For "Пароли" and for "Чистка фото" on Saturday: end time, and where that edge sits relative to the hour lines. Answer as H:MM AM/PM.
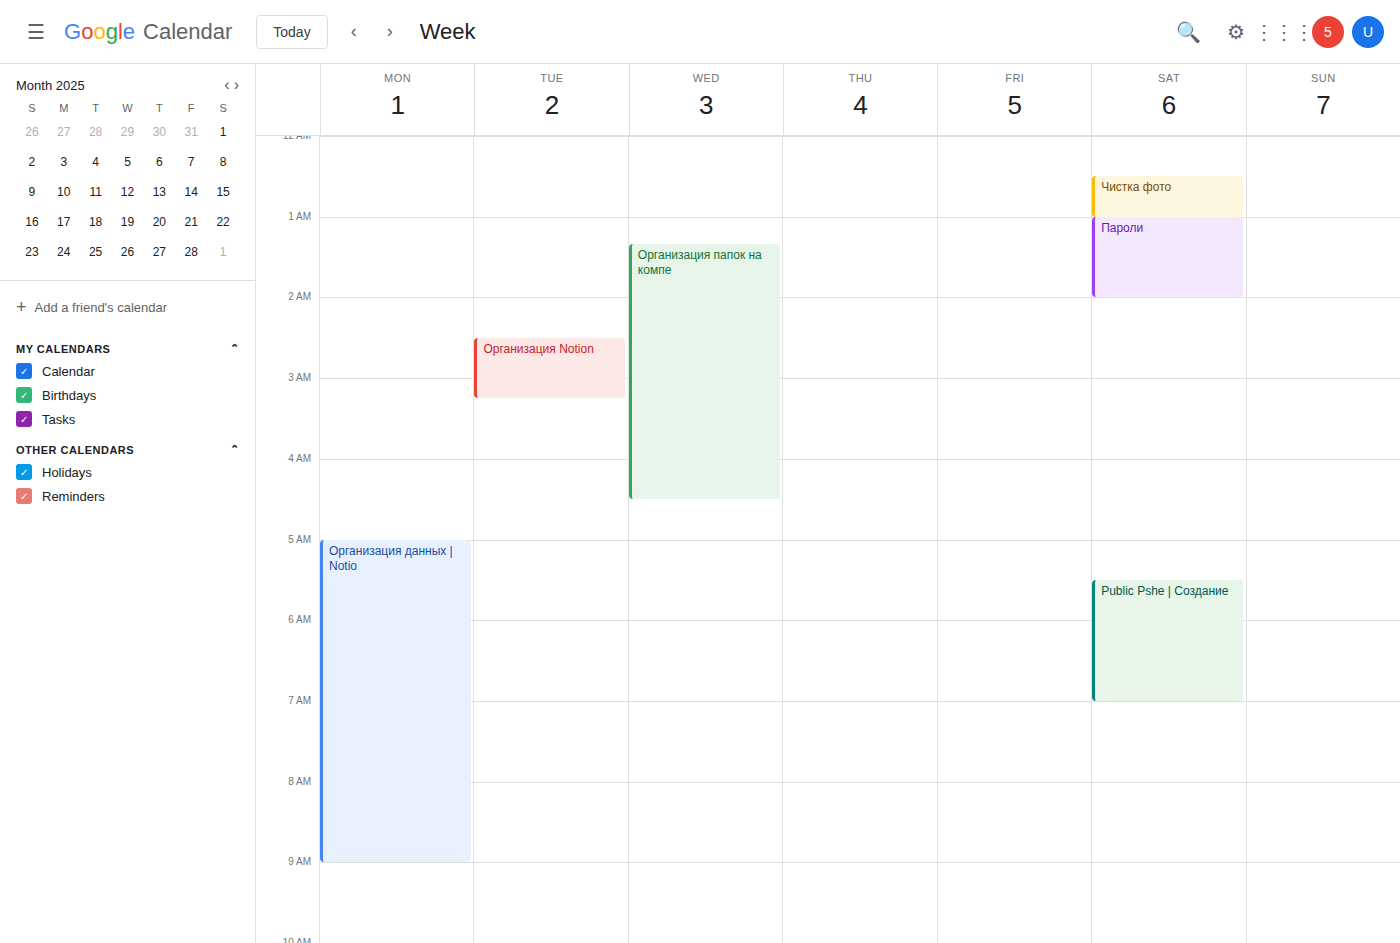
"Пароли": 2:00 AM, exactly on the 2 AM line. "Чистка фото": 1:00 AM, exactly on the 1 AM line.